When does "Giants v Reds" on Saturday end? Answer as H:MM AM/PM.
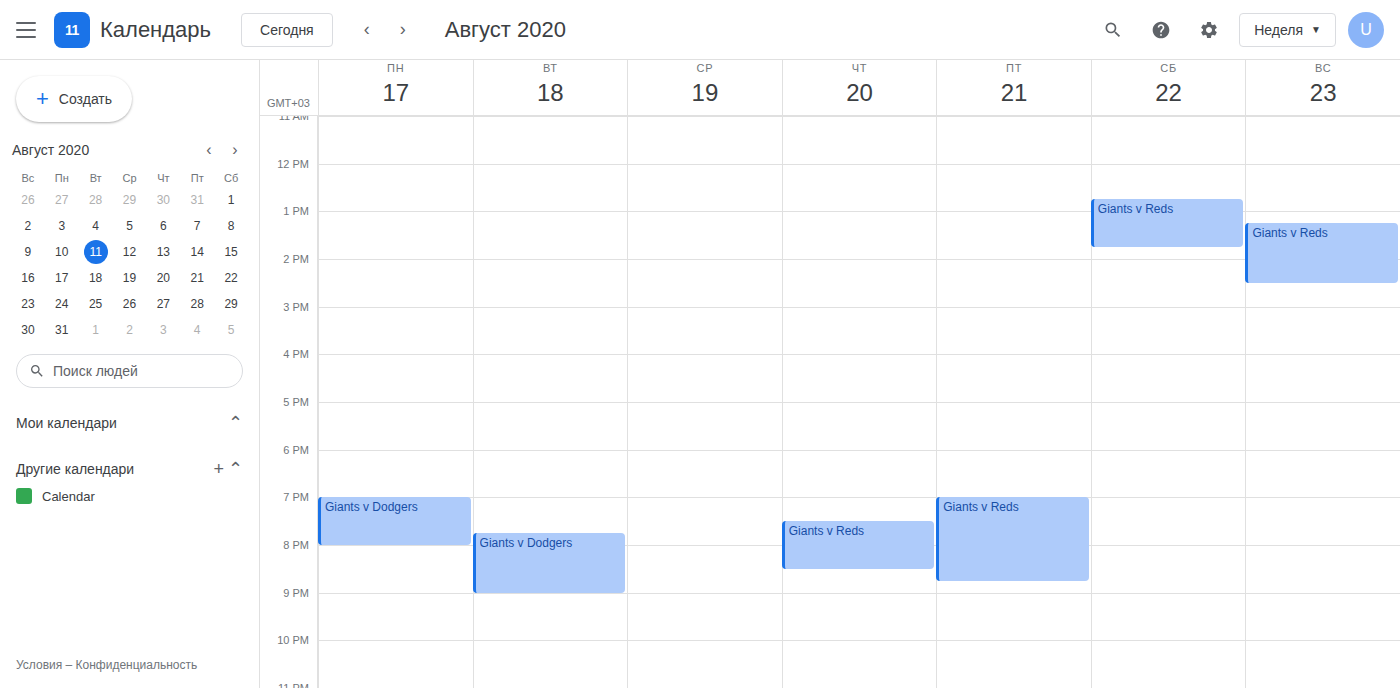
1:45 PM